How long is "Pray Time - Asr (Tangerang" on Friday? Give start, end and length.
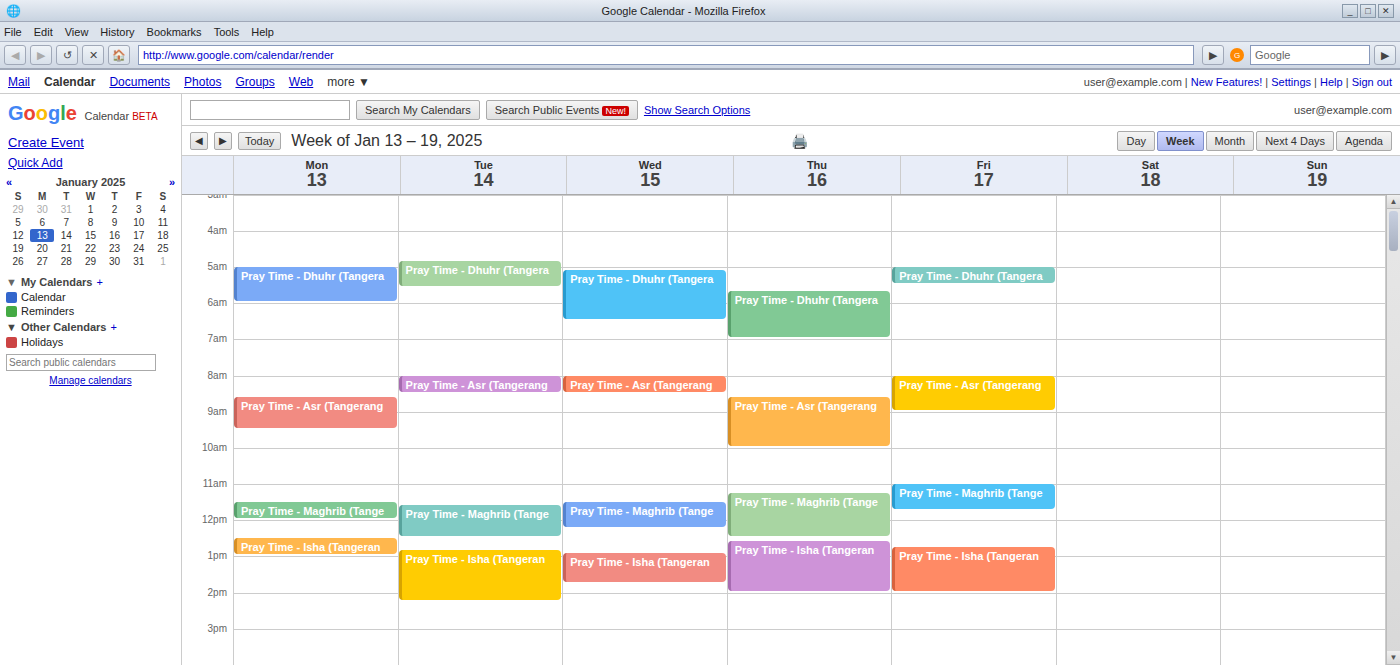
8:00 AM to 9:00 AM, 1 hour